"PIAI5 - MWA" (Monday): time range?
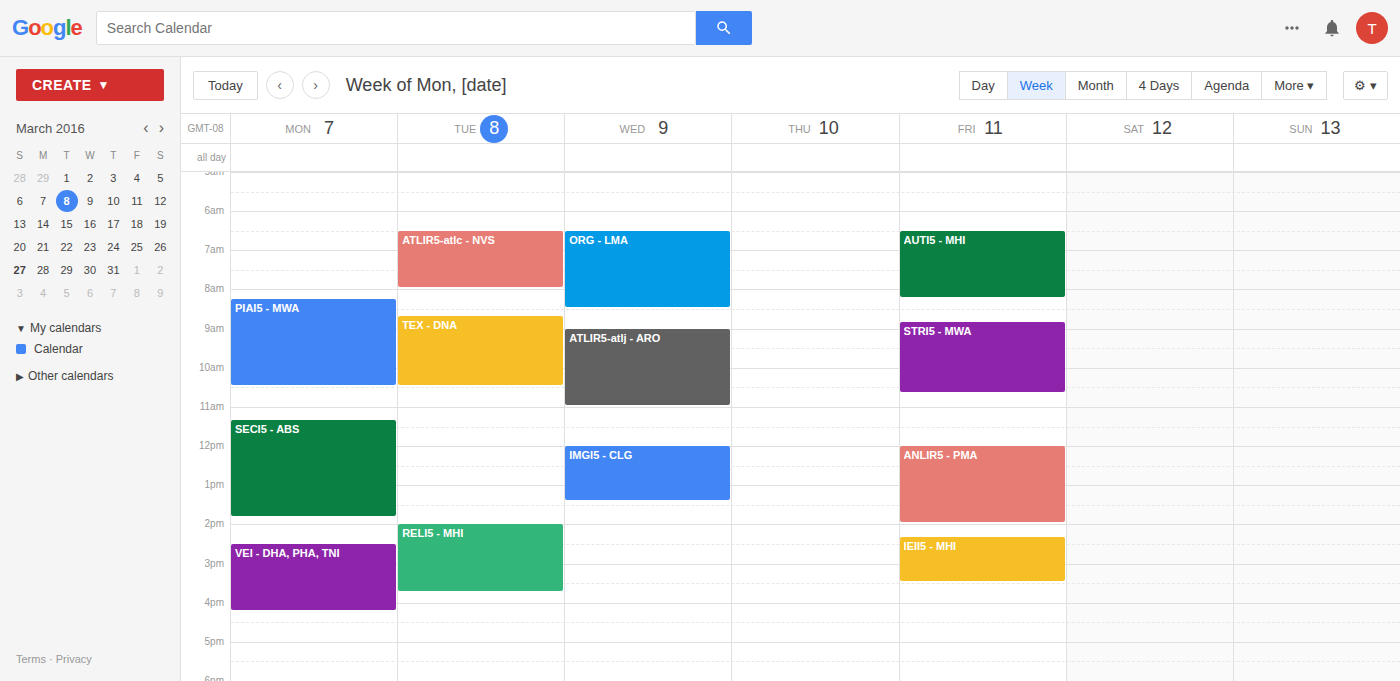
8:15 AM to 10:30 AM